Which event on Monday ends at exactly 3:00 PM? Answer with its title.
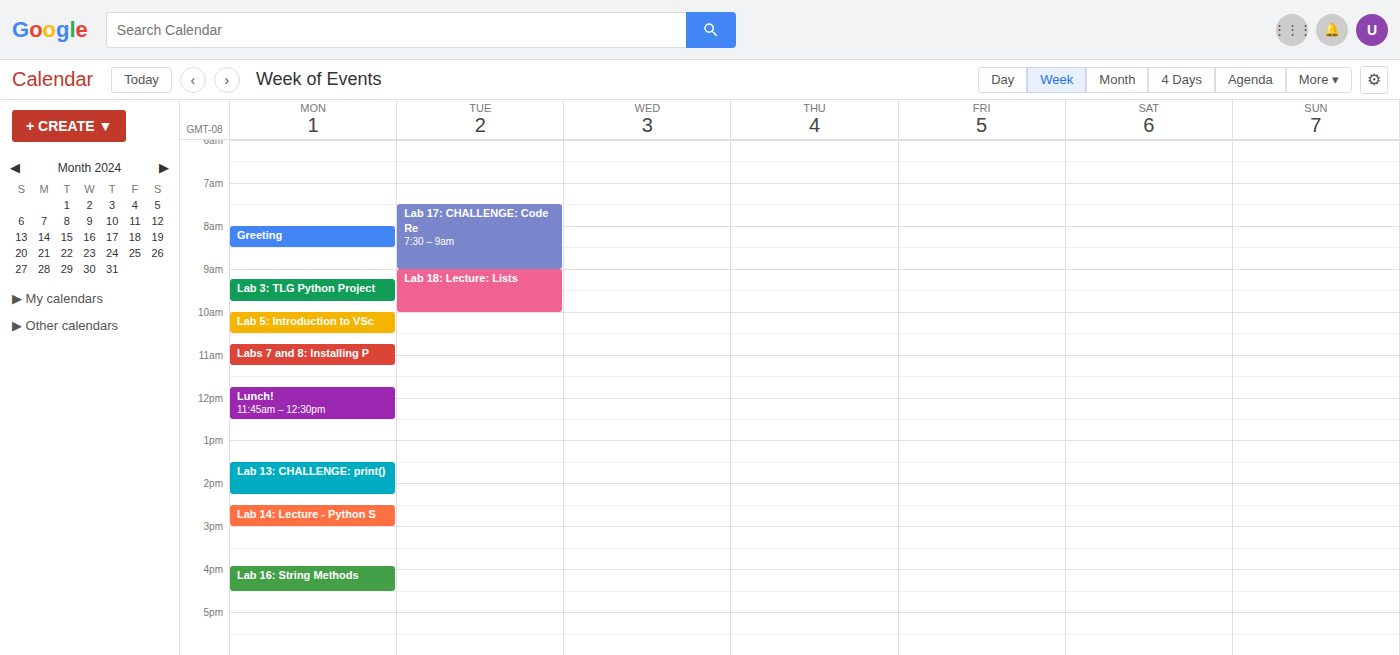
"Lab 14: Lecture - Python S"